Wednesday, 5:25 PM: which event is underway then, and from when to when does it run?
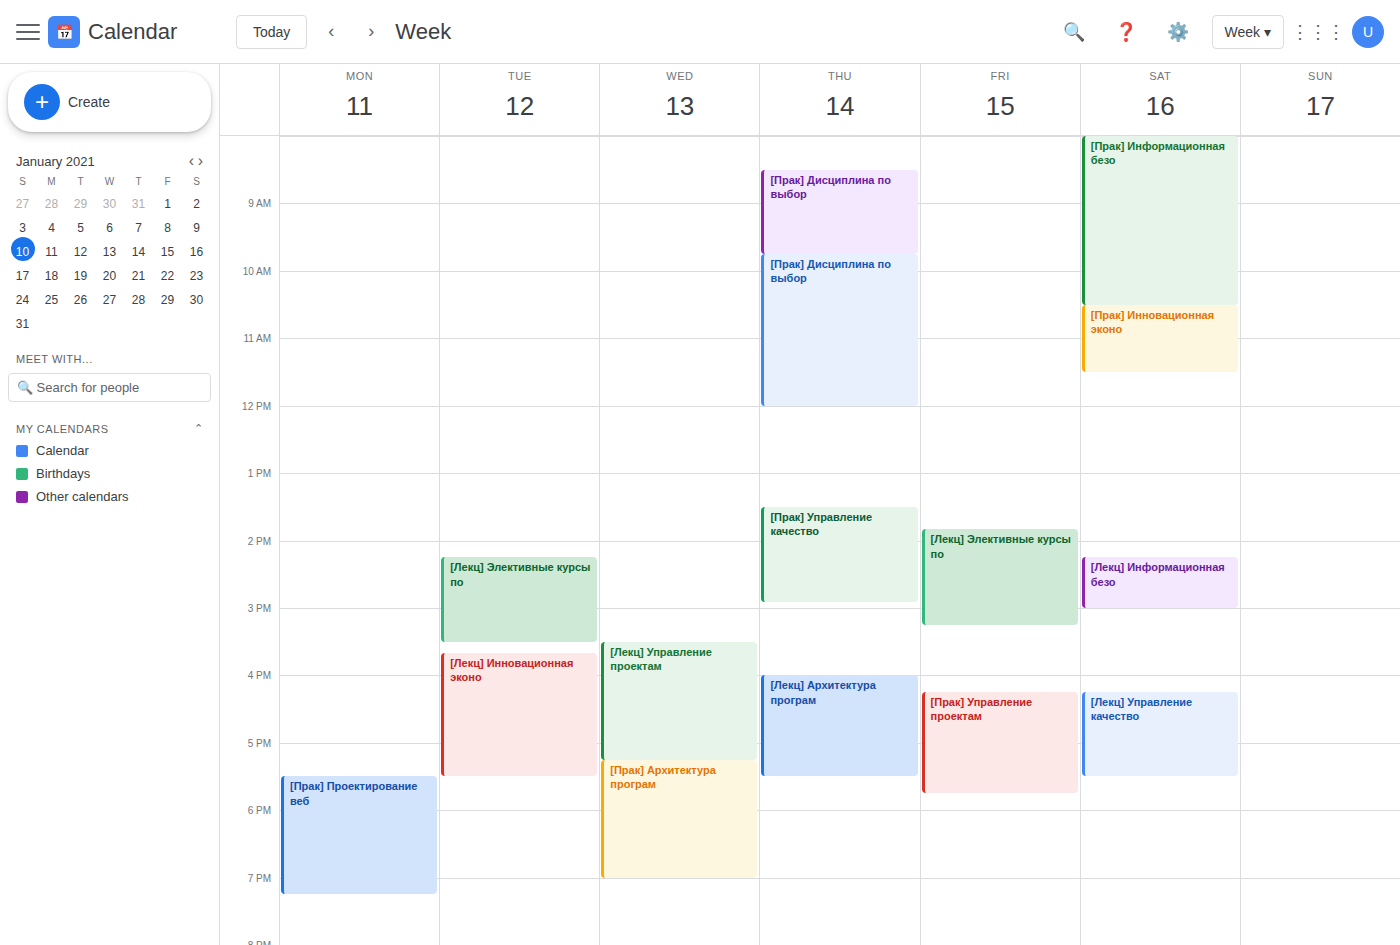
"[Прак] Архитектура програм", 5:15 PM to 7:00 PM